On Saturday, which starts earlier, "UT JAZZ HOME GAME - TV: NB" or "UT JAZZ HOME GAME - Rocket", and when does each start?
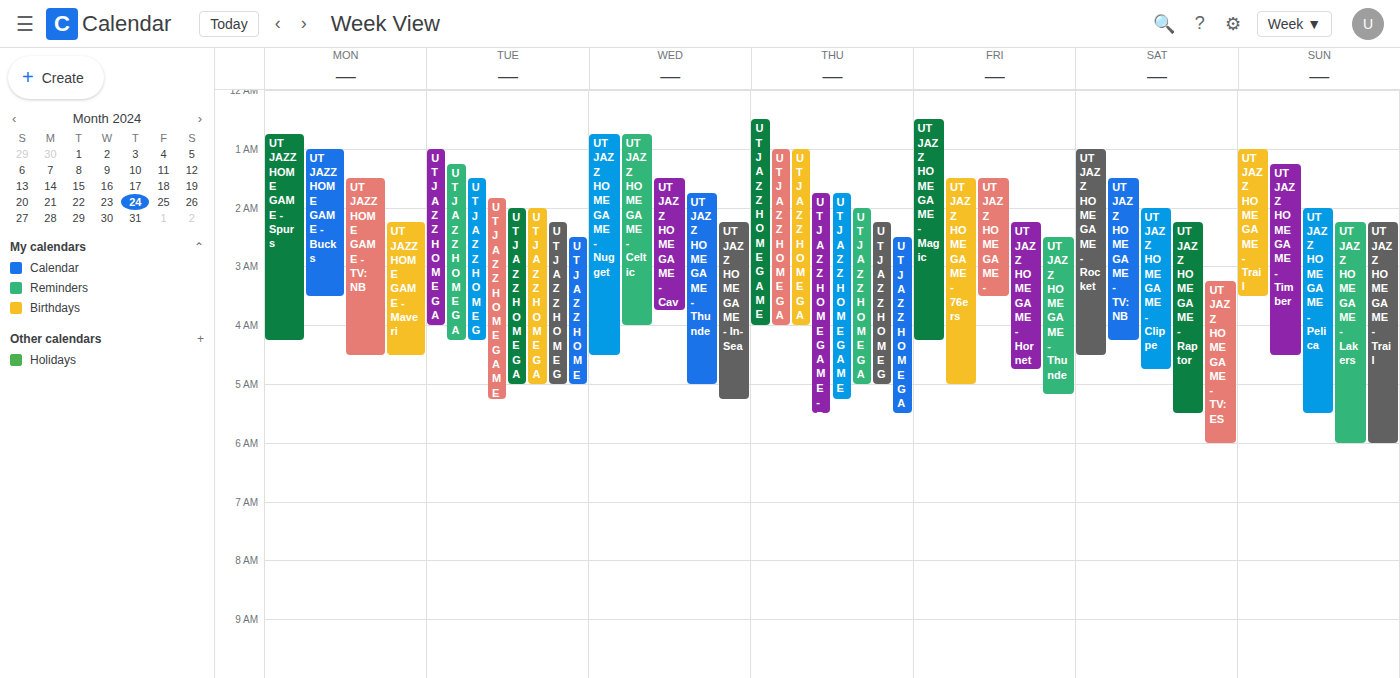
"UT JAZZ HOME GAME - Rocket" 1:00 AM; "UT JAZZ HOME GAME - TV: NB" 1:30 AM.